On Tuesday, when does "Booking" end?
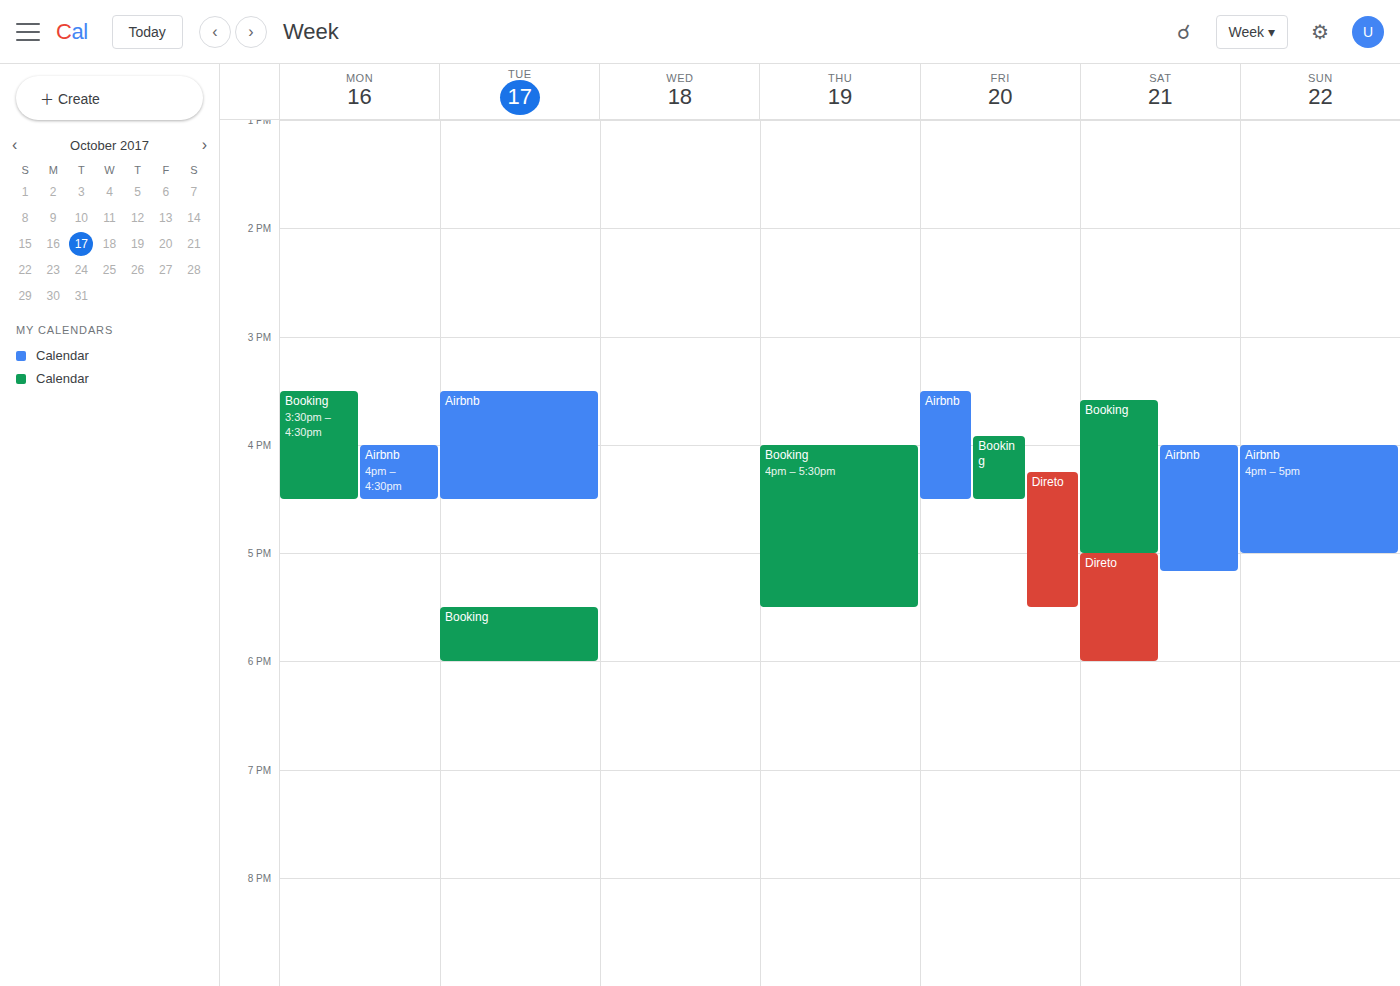
6:00 PM